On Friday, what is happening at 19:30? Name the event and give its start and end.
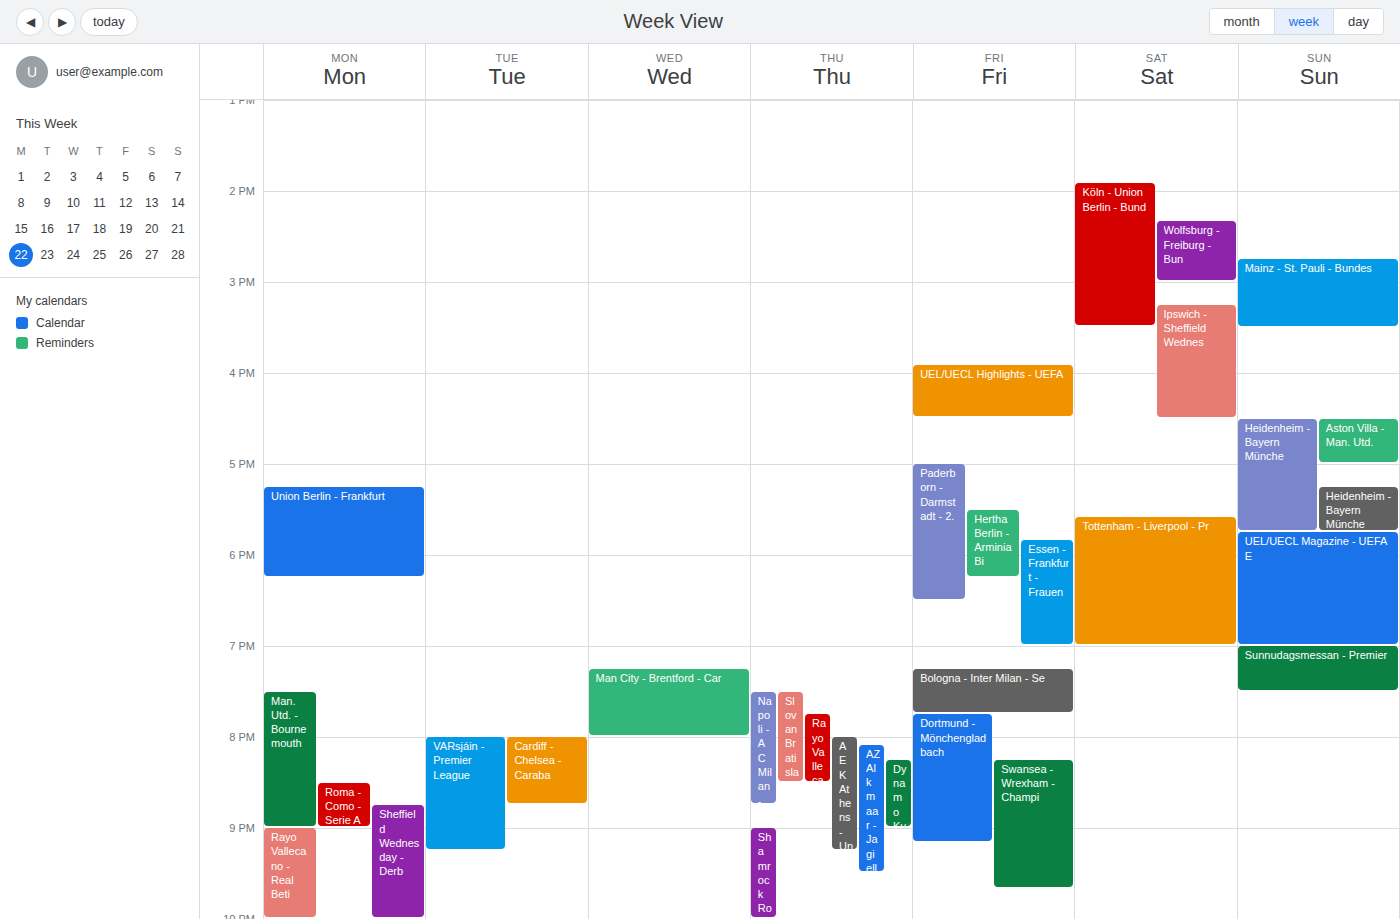
"Bologna - Inter Milan - Se", 19:15 to 19:45